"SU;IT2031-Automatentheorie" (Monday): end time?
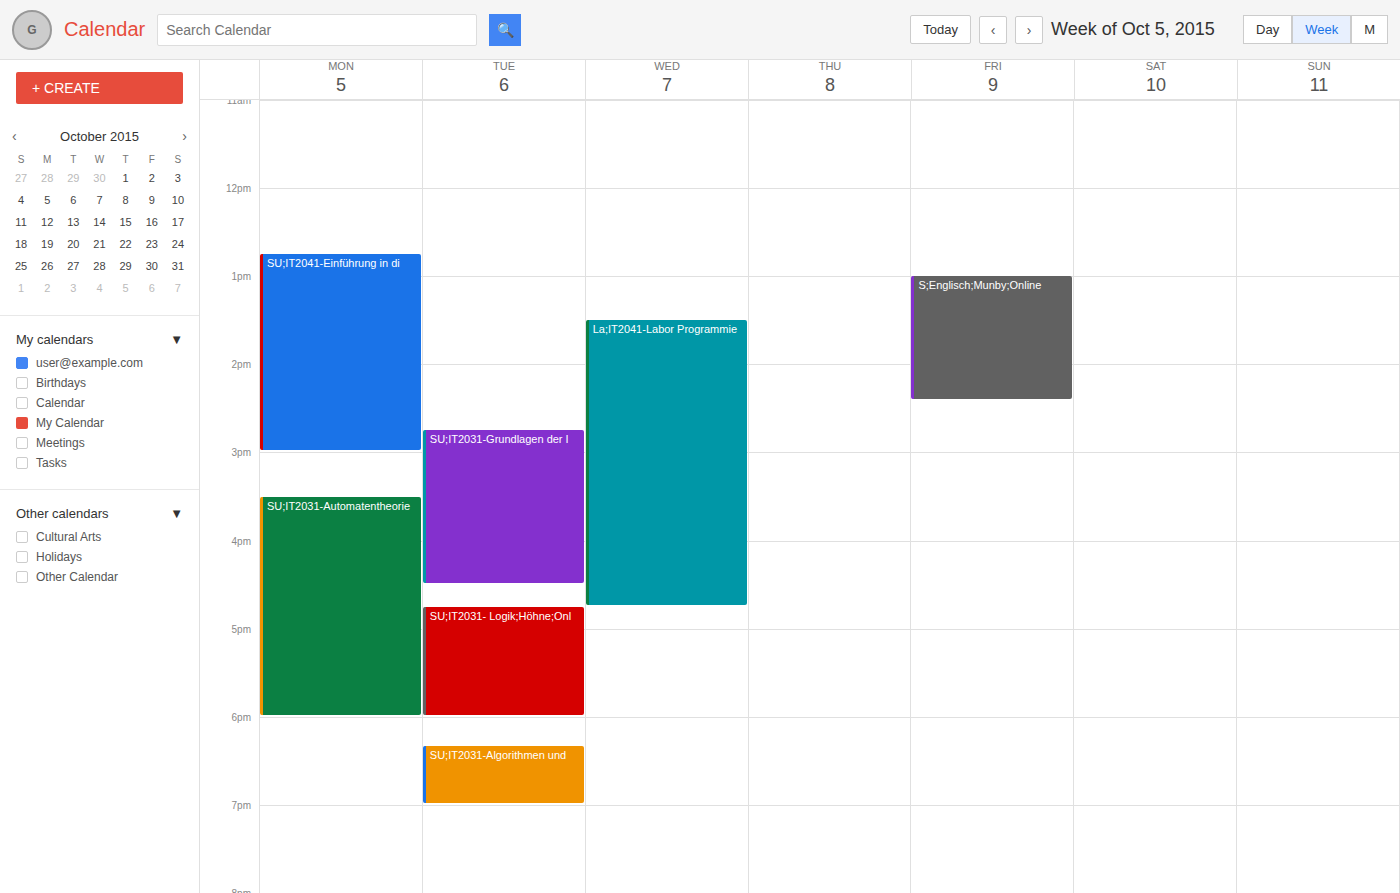
6:00 PM